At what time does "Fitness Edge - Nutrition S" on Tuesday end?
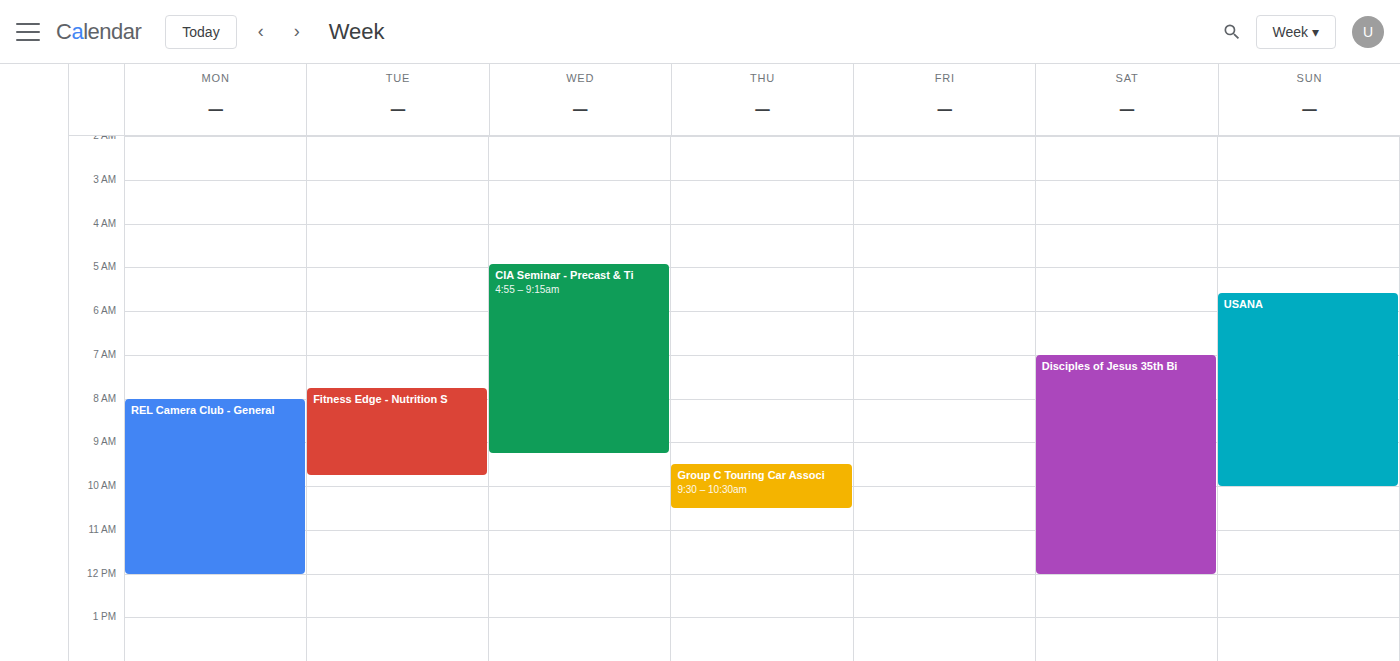
9:45 AM